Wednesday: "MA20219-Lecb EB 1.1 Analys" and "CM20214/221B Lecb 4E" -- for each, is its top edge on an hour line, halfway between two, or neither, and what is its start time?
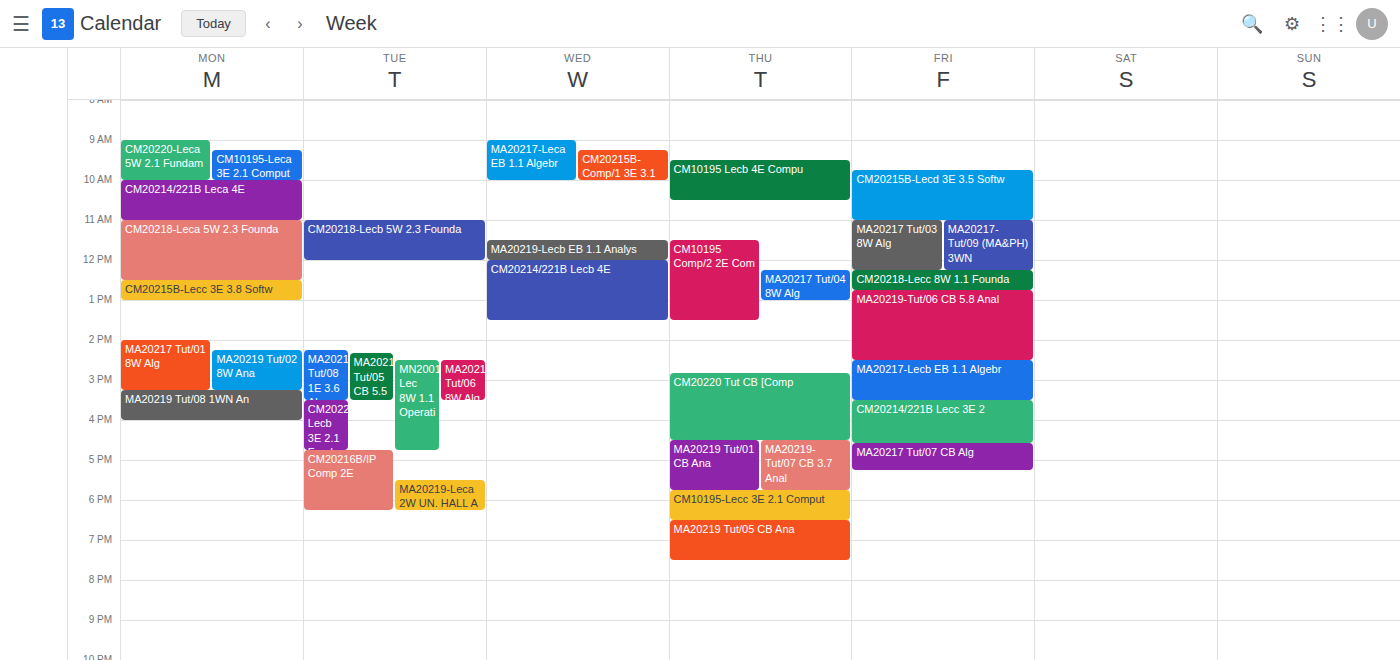
"MA20219-Lecb EB 1.1 Analys": 11:30 AM, halfway between the 11 AM and 12 PM lines. "CM20214/221B Lecb 4E": 12:00 PM, exactly on the 12 PM line.